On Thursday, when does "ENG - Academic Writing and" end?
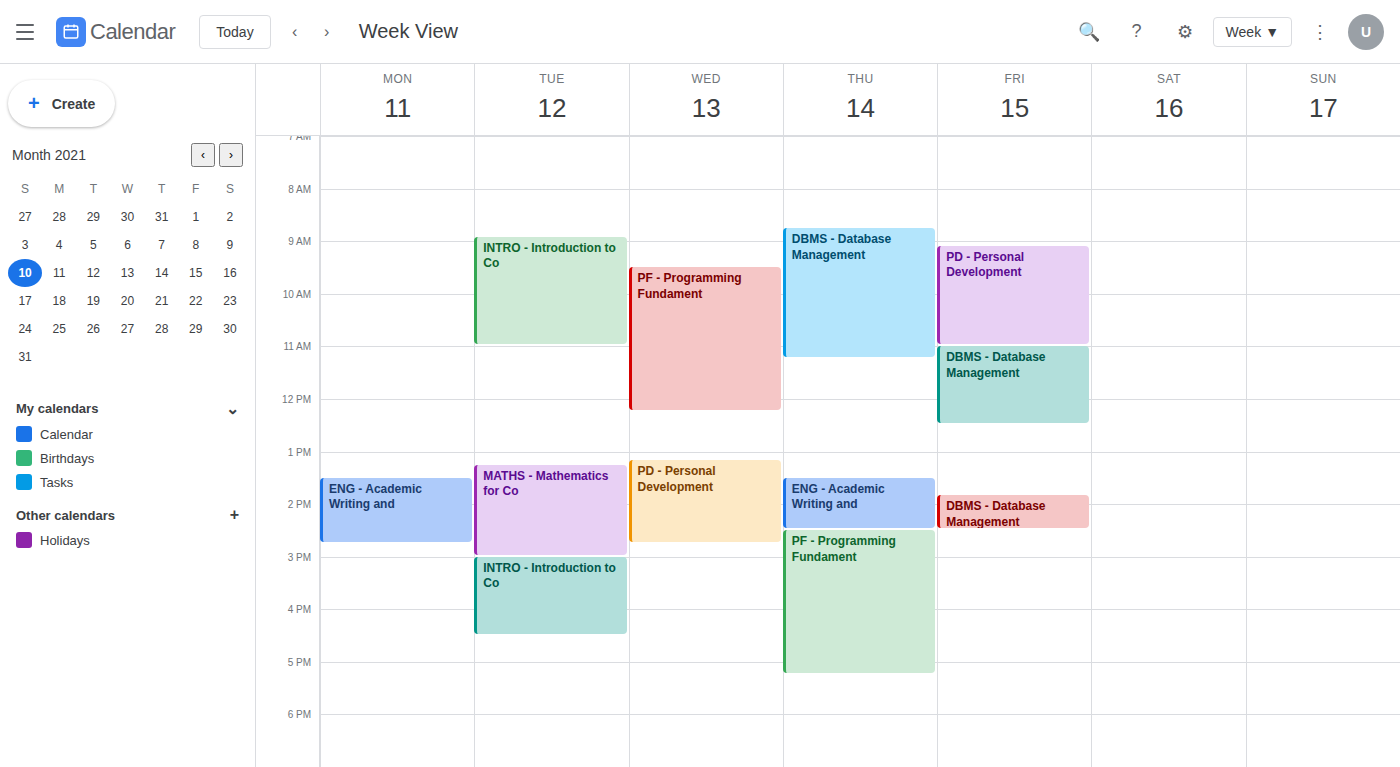
2:30 PM